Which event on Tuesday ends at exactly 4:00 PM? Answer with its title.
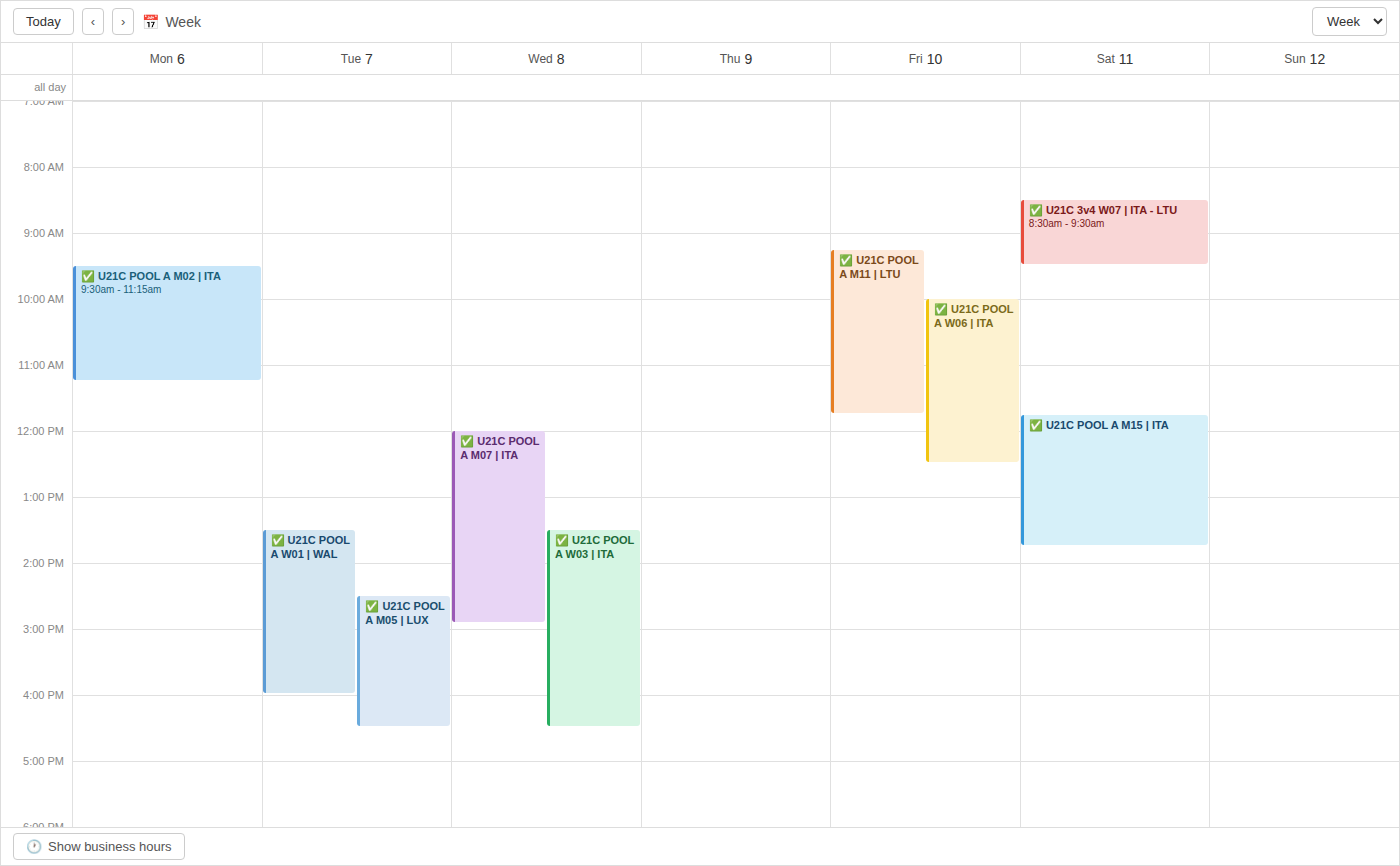
"✅ U21C POOL A W01 | WAL"